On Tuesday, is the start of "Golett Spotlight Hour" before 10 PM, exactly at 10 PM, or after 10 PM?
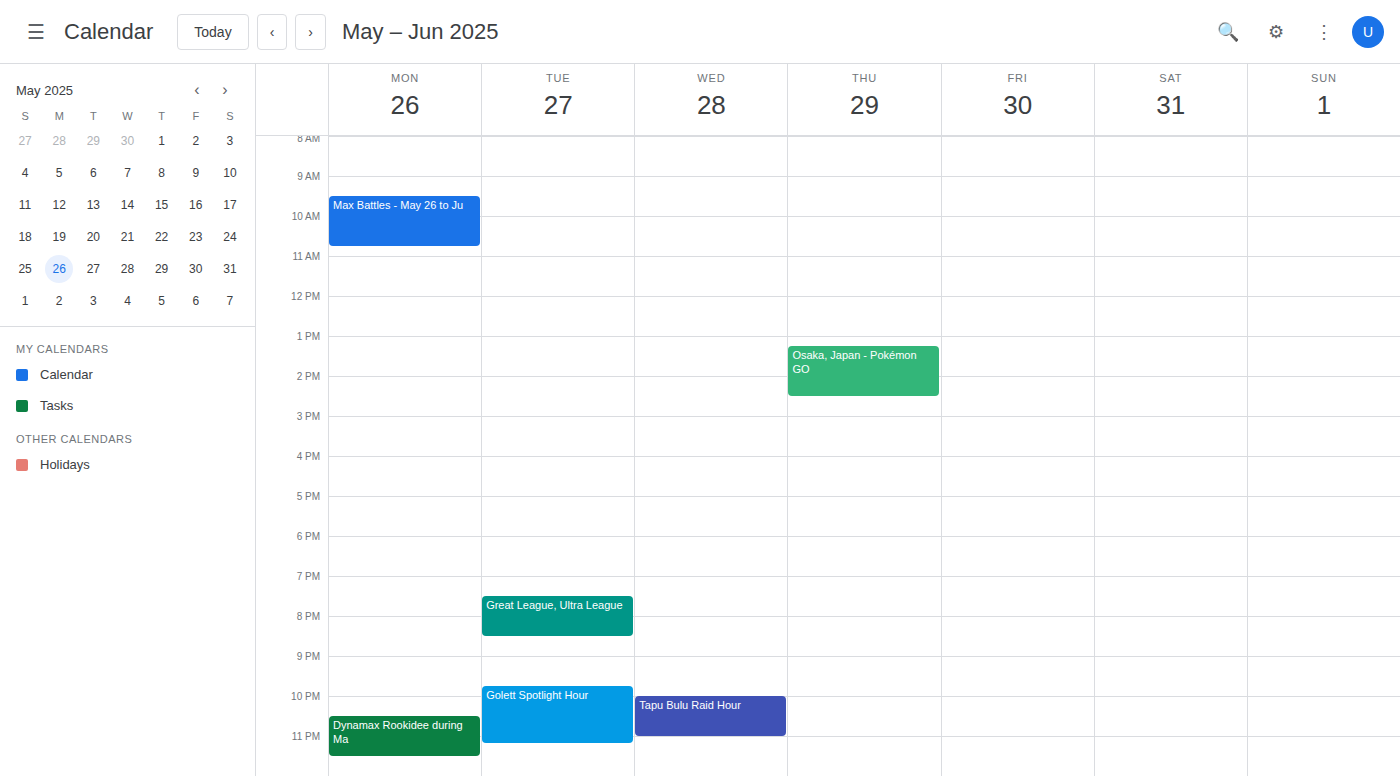
9:45 PM -- before 10 PM, 15 minutes above the 10 PM line.